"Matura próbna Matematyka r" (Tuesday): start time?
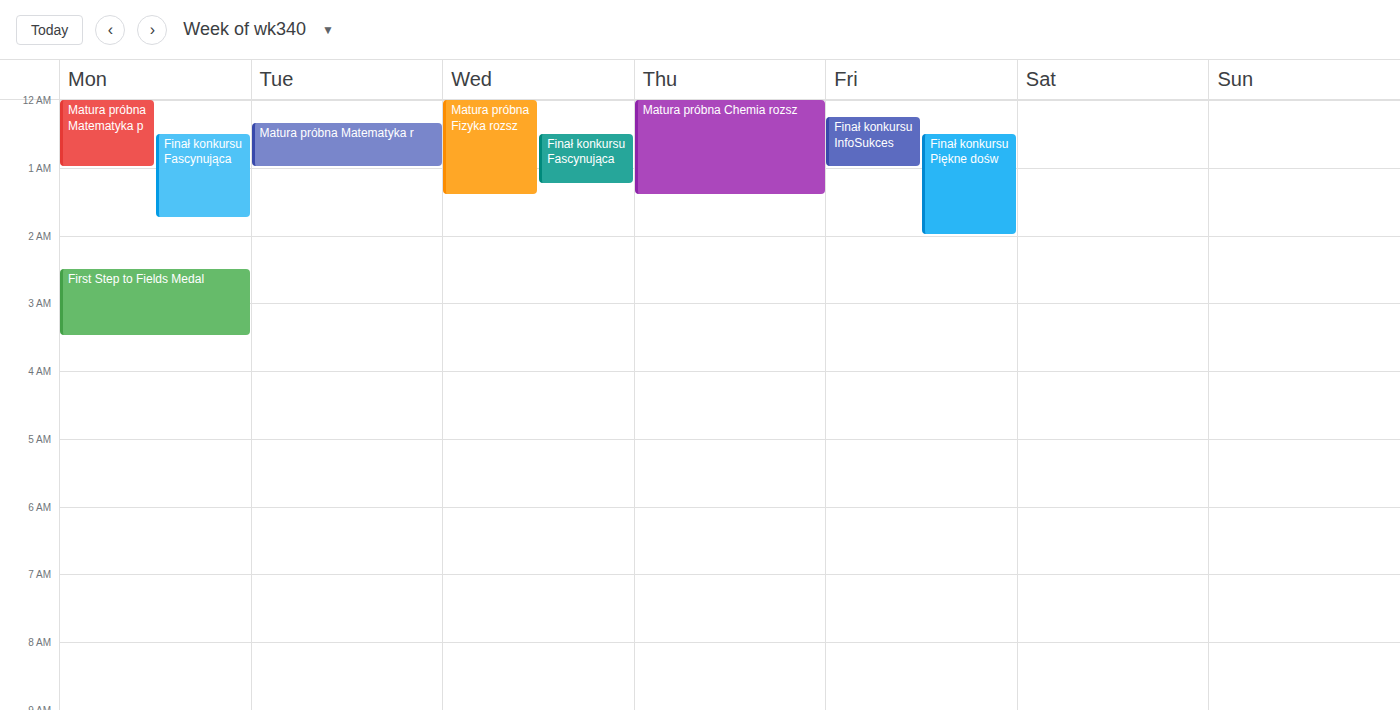
00:20